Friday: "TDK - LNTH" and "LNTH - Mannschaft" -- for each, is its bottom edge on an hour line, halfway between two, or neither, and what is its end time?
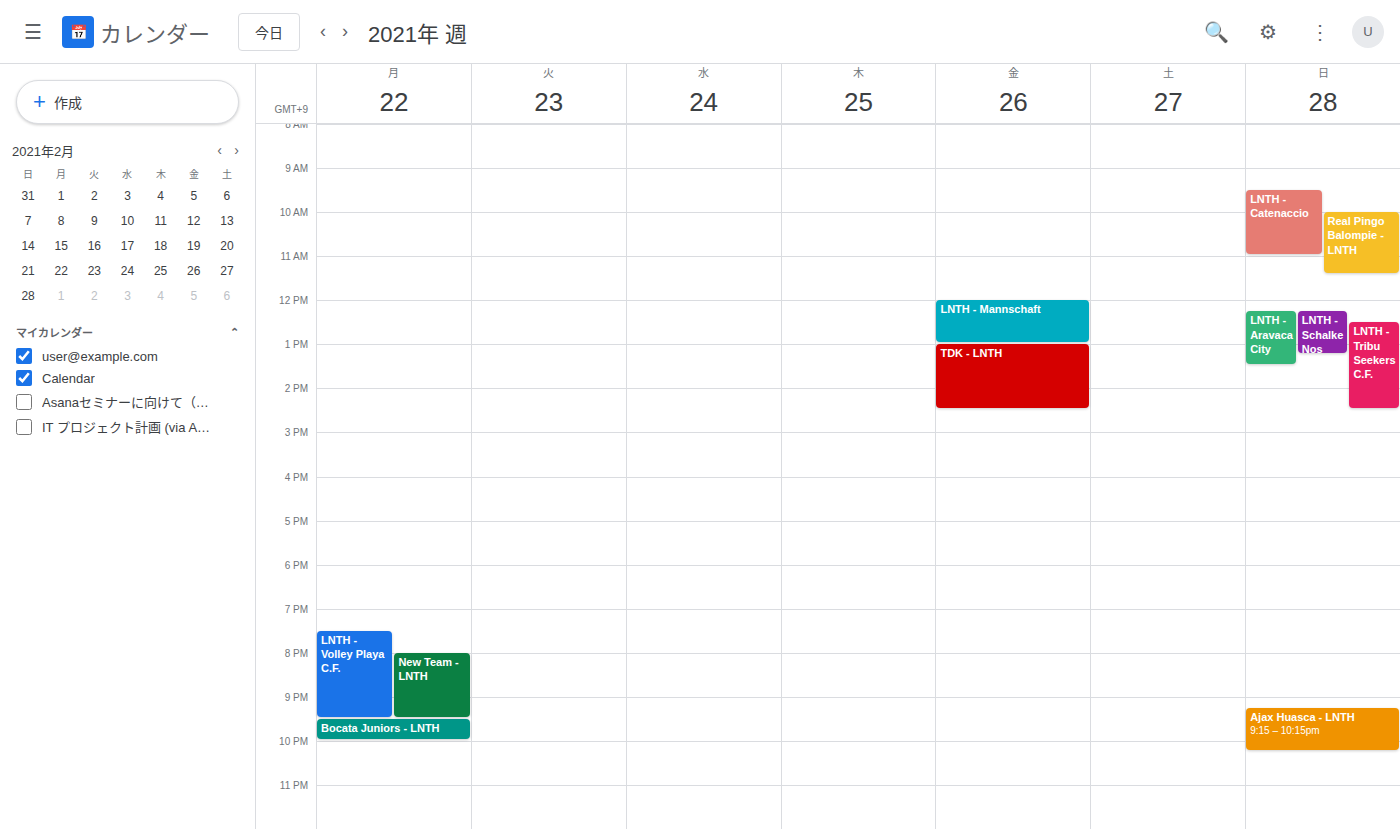
"TDK - LNTH": 14:30, halfway between the 14:00 and 15:00 lines. "LNTH - Mannschaft": 13:00, exactly on the 13:00 line.